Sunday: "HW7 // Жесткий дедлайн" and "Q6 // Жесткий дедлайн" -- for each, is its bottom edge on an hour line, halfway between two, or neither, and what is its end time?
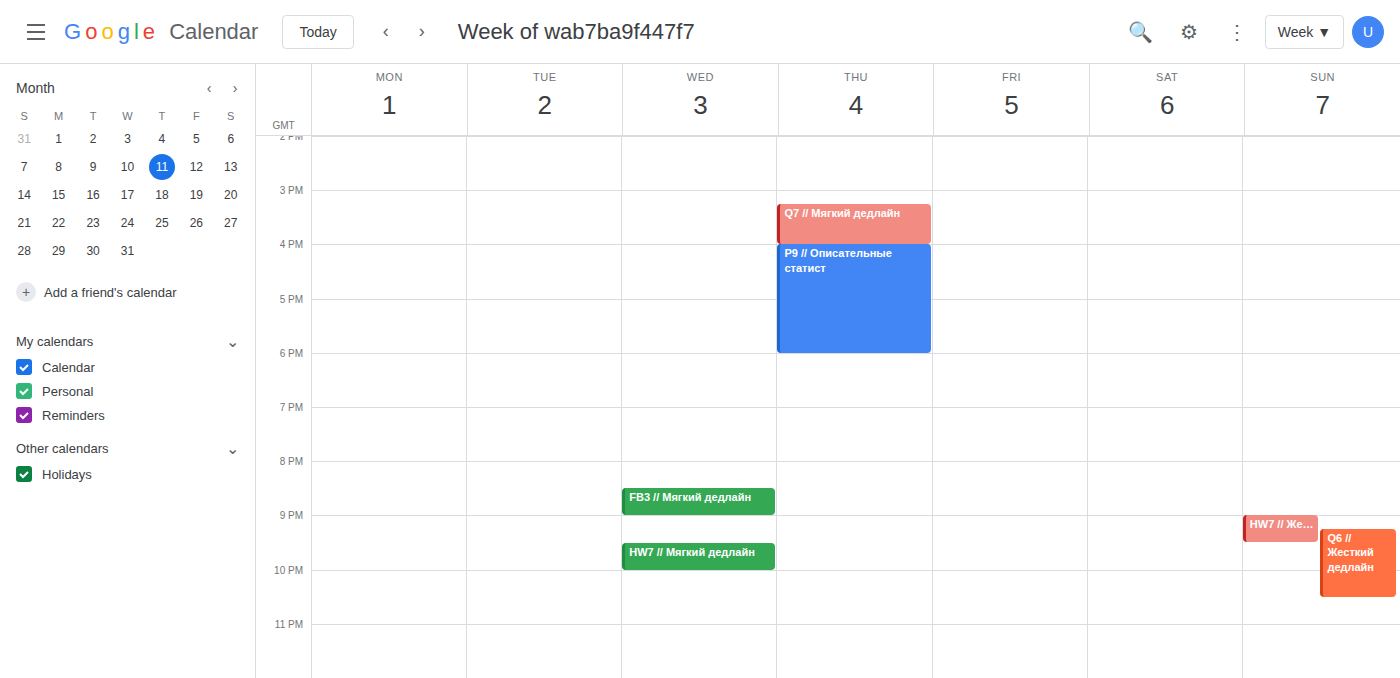
"HW7 // Жесткий дедлайн": 9:30 PM, halfway between the 9 PM and 10 PM lines. "Q6 // Жесткий дедлайн": 10:30 PM, halfway between the 10 PM and 11 PM lines.